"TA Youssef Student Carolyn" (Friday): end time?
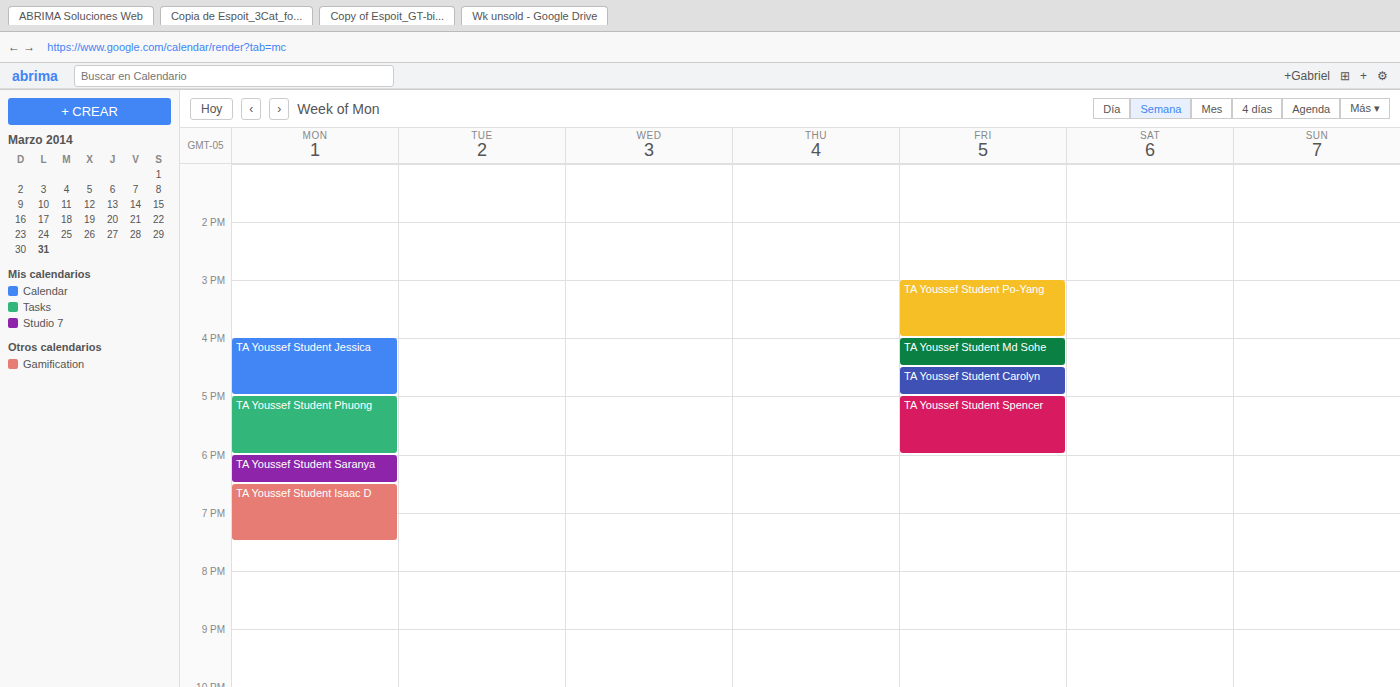
5:00 PM